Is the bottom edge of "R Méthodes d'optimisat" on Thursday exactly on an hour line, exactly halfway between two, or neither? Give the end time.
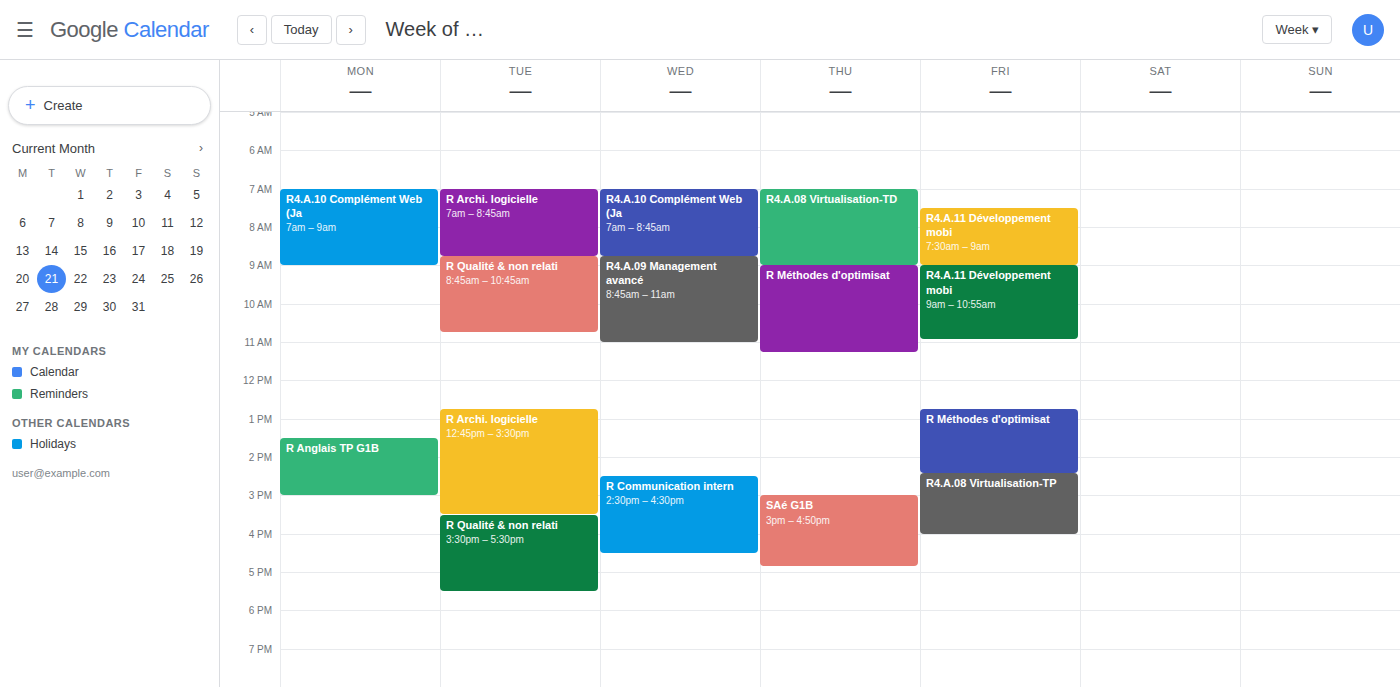
11:15 AM -- neither: a quarter of the way from the 11 AM line to the 12 PM line.